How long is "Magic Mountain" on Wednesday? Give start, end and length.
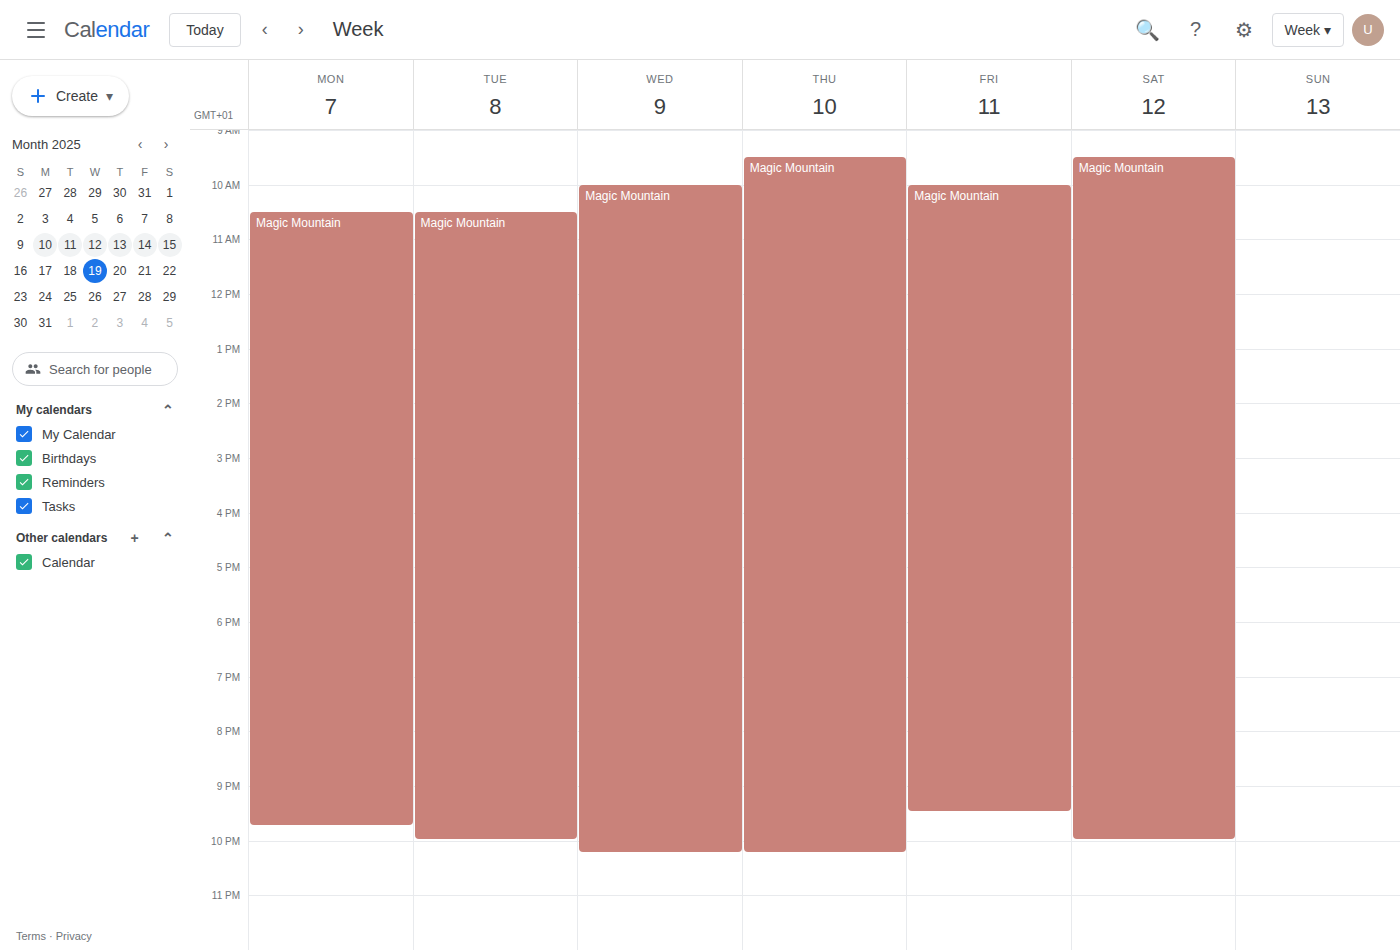
10:00 AM to 10:15 PM, 12 hours 15 minutes